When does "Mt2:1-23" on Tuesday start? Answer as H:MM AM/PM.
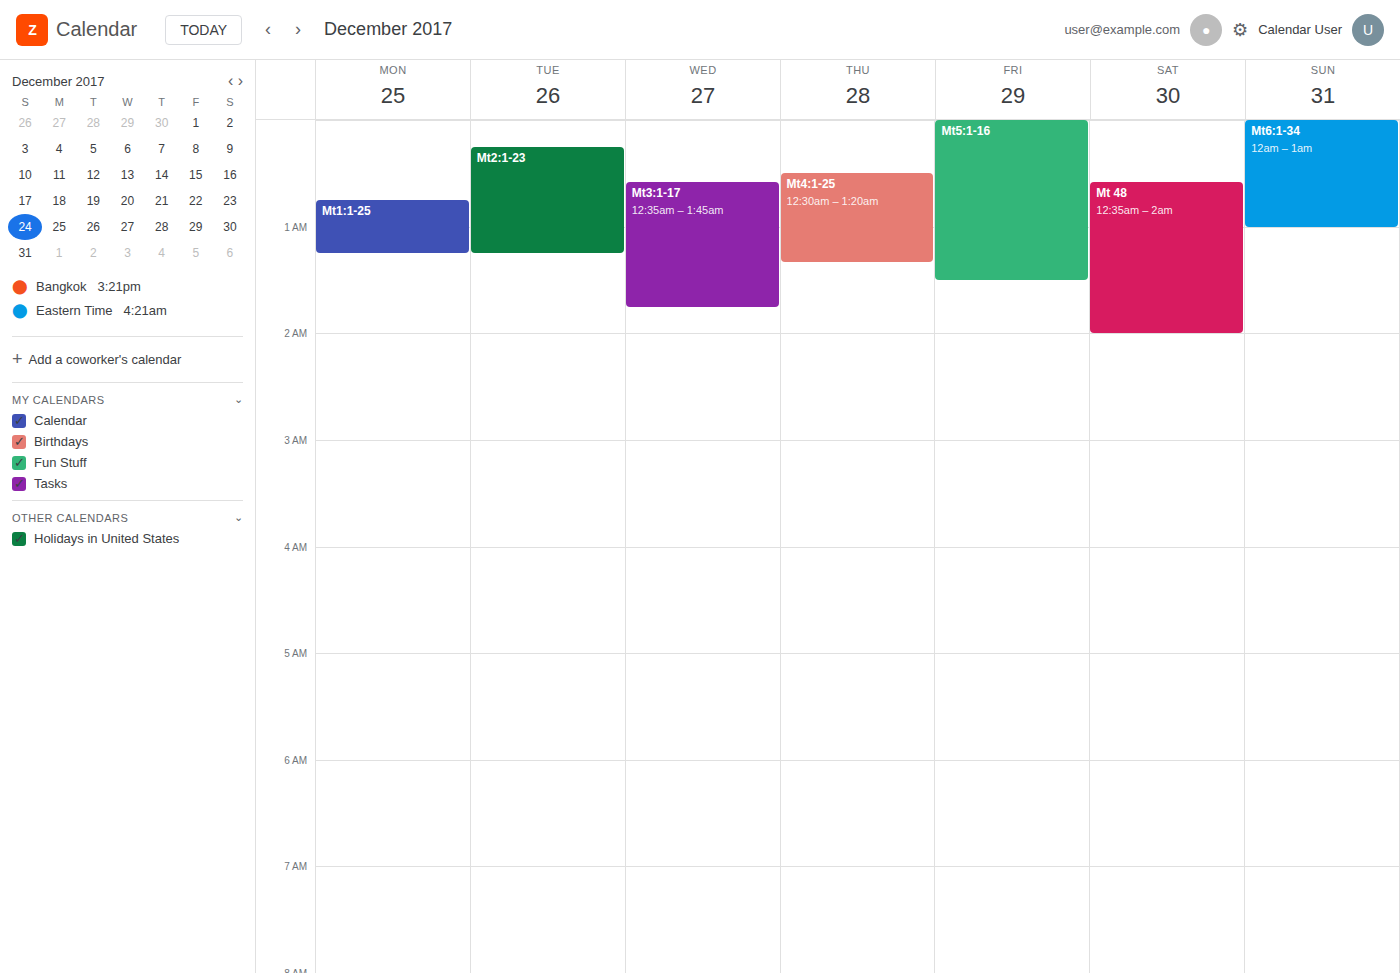
12:15 AM